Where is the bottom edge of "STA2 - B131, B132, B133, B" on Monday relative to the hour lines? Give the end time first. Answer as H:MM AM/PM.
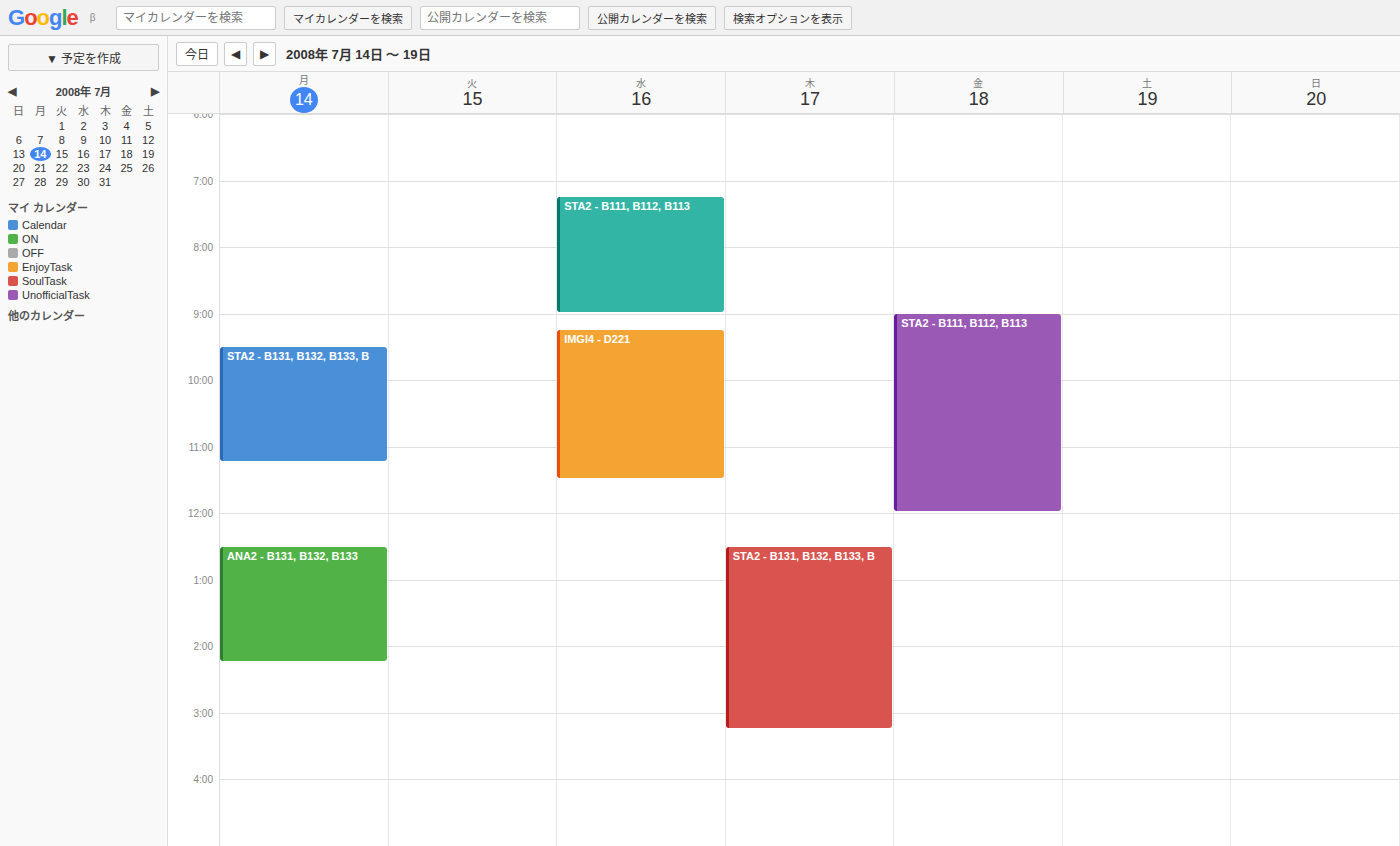
11:15 AM -- neither: a quarter of the way from the 11 AM line to the 12 PM line.